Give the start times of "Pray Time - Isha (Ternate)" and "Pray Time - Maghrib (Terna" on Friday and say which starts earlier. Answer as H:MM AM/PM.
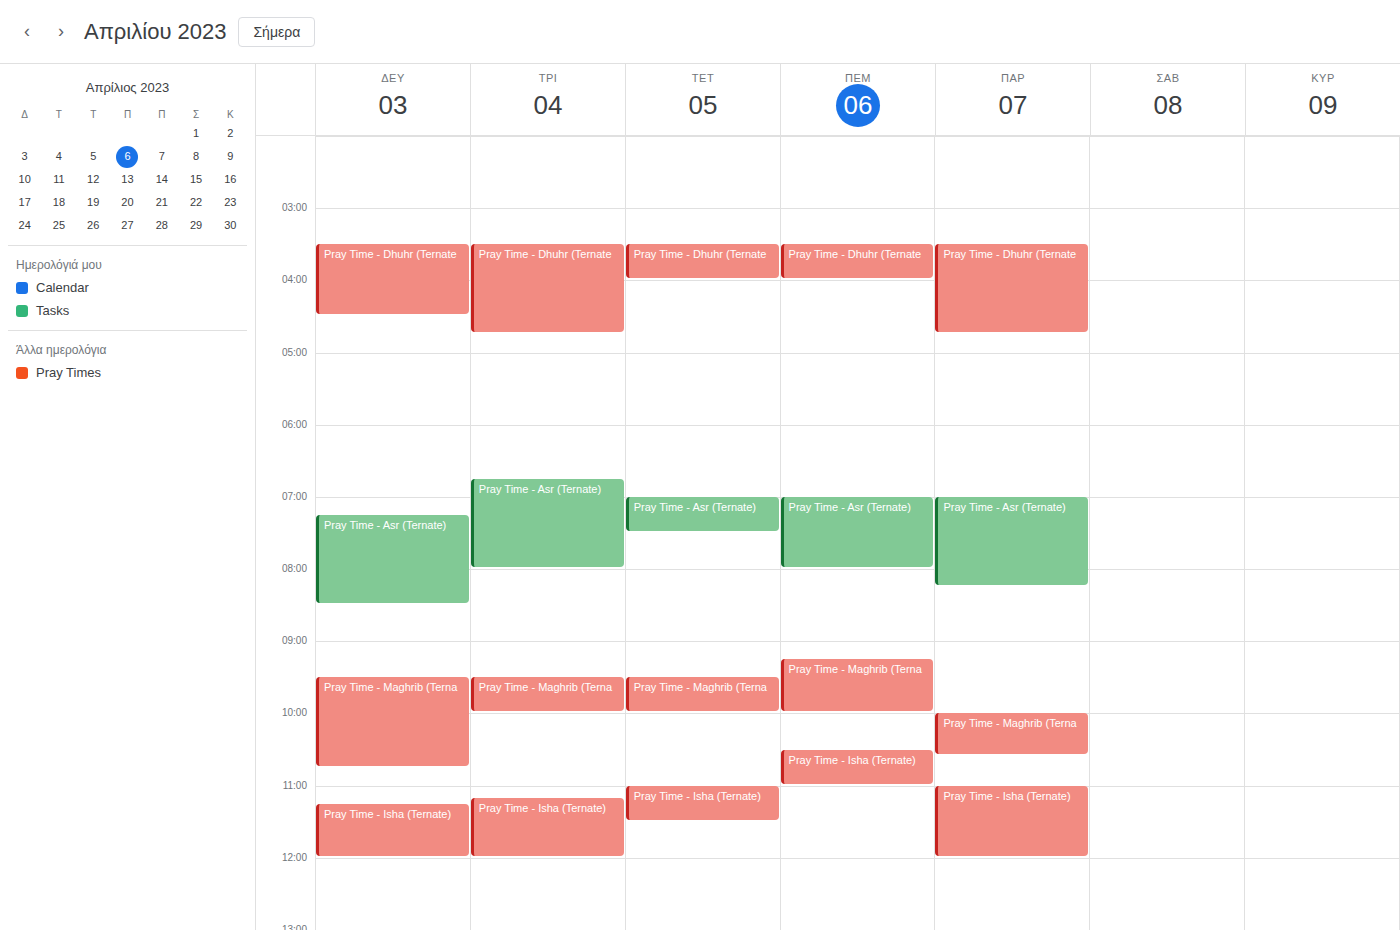
"Pray Time - Maghrib (Terna" 10:00 AM; "Pray Time - Isha (Ternate)" 11:00 AM.